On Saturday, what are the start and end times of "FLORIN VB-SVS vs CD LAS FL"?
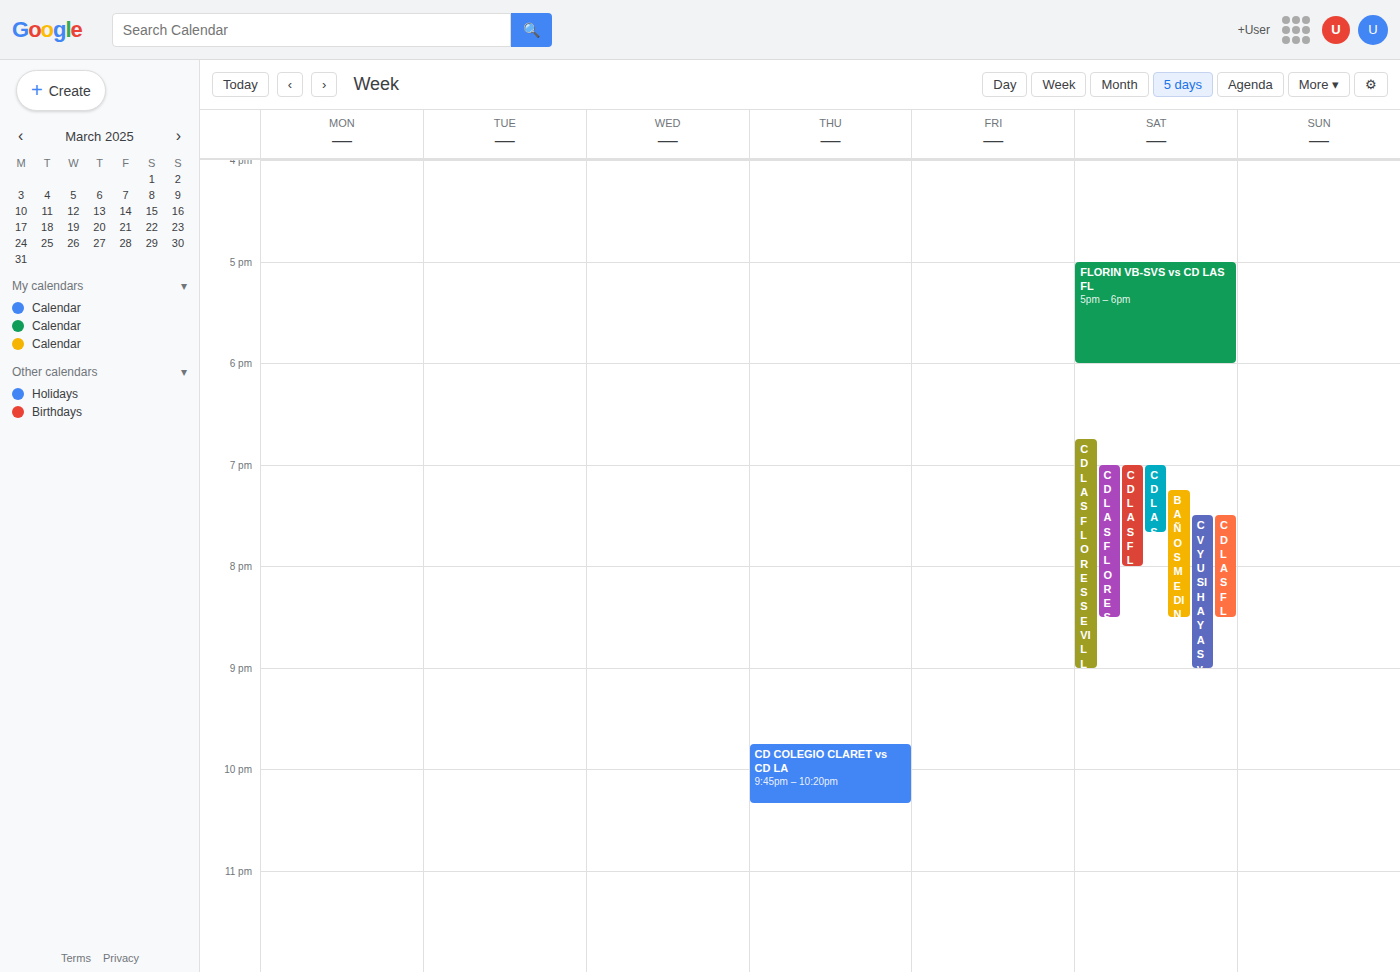
17:00 to 18:00